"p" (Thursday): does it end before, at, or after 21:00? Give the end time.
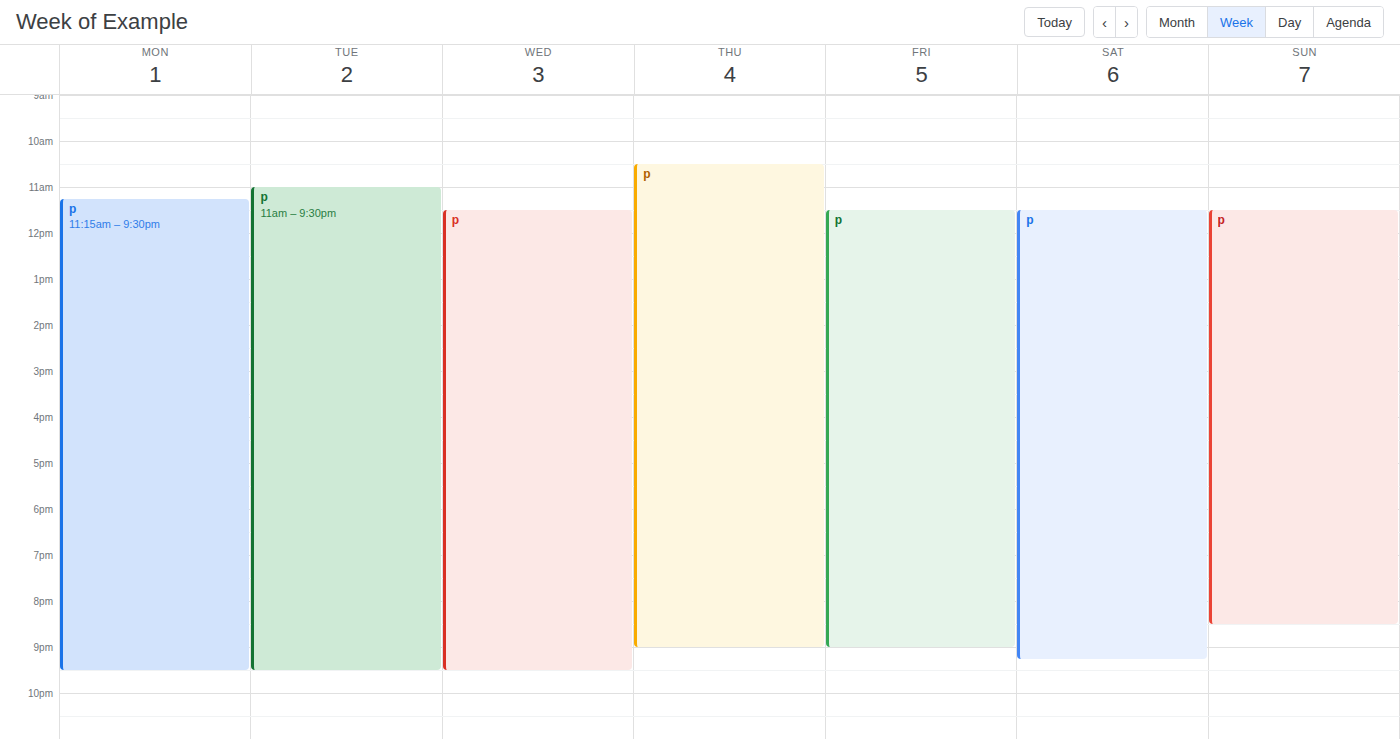
21:00 -- exactly at 21:00, on the 21:00 line.